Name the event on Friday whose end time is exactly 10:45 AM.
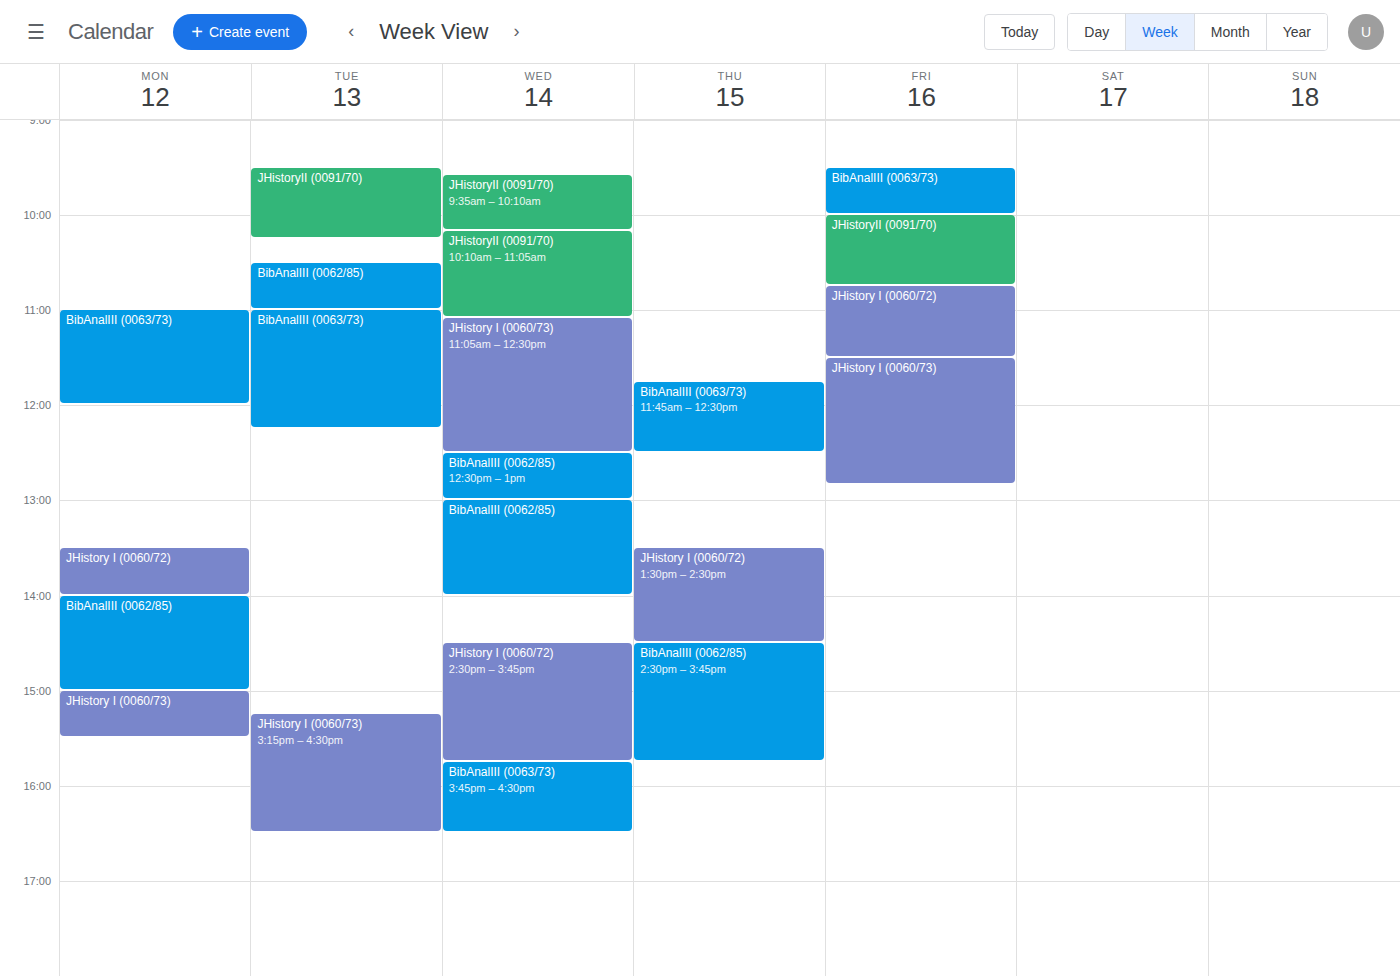
"JHistoryII (0091/70)"